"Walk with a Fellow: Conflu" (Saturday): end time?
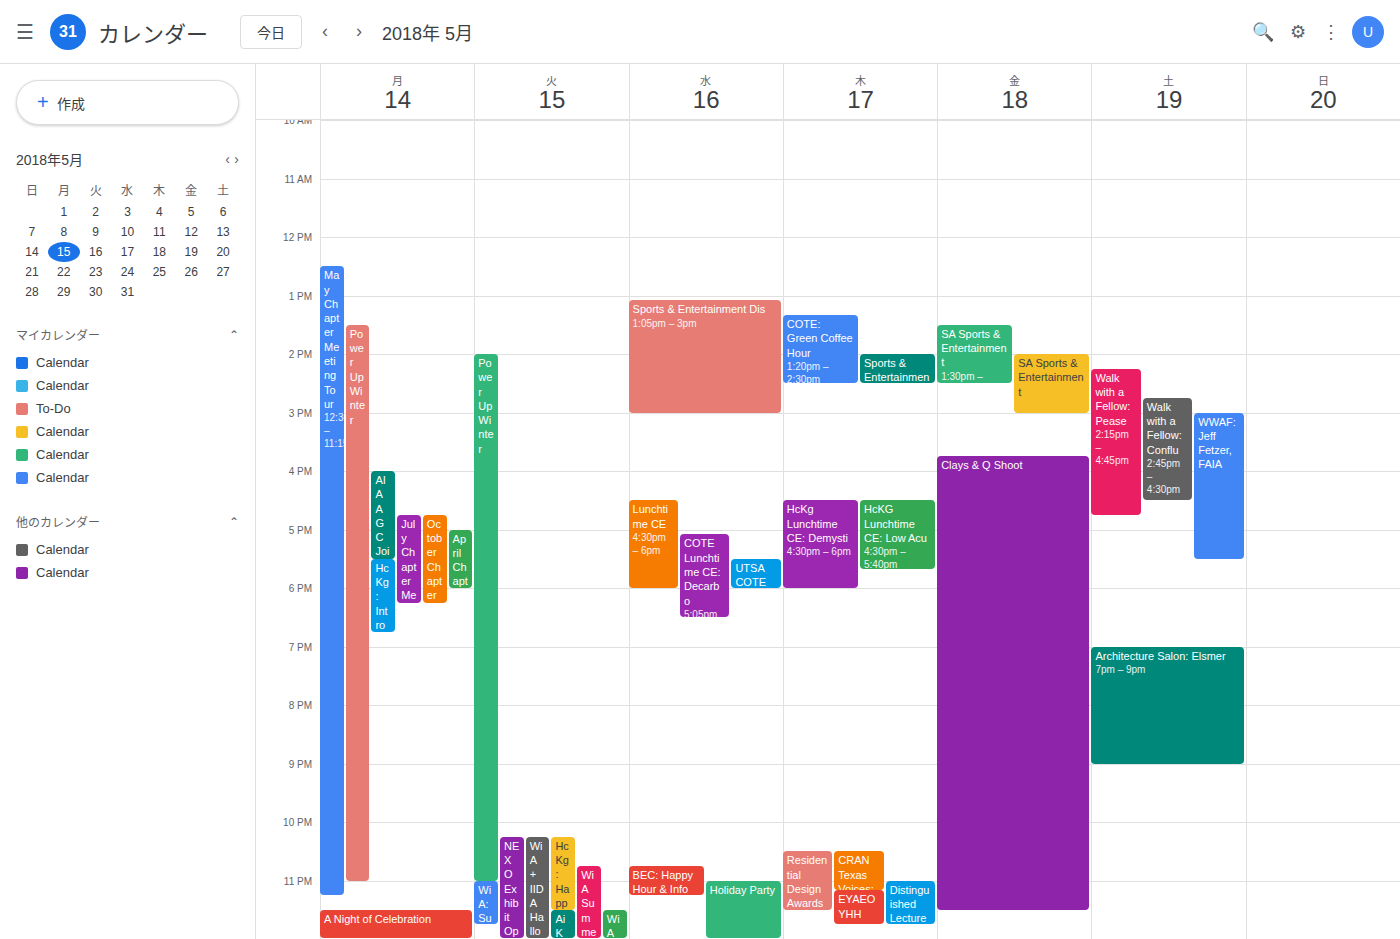
4:30 PM